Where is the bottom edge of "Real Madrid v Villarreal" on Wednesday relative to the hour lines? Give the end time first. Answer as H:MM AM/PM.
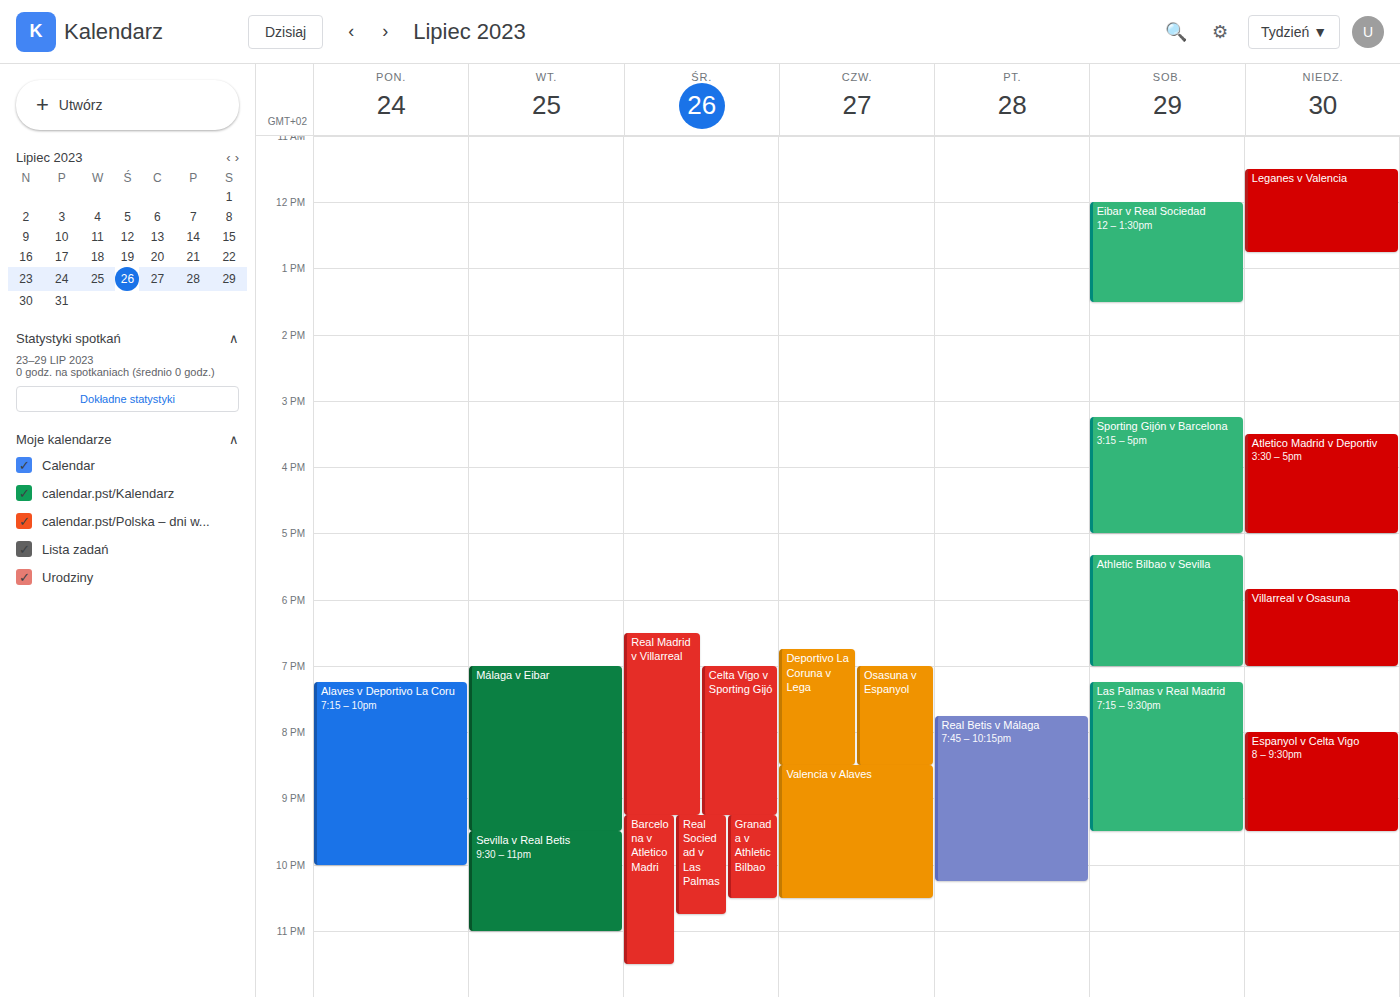
9:15 PM -- neither: a quarter of the way from the 9 PM line to the 10 PM line.